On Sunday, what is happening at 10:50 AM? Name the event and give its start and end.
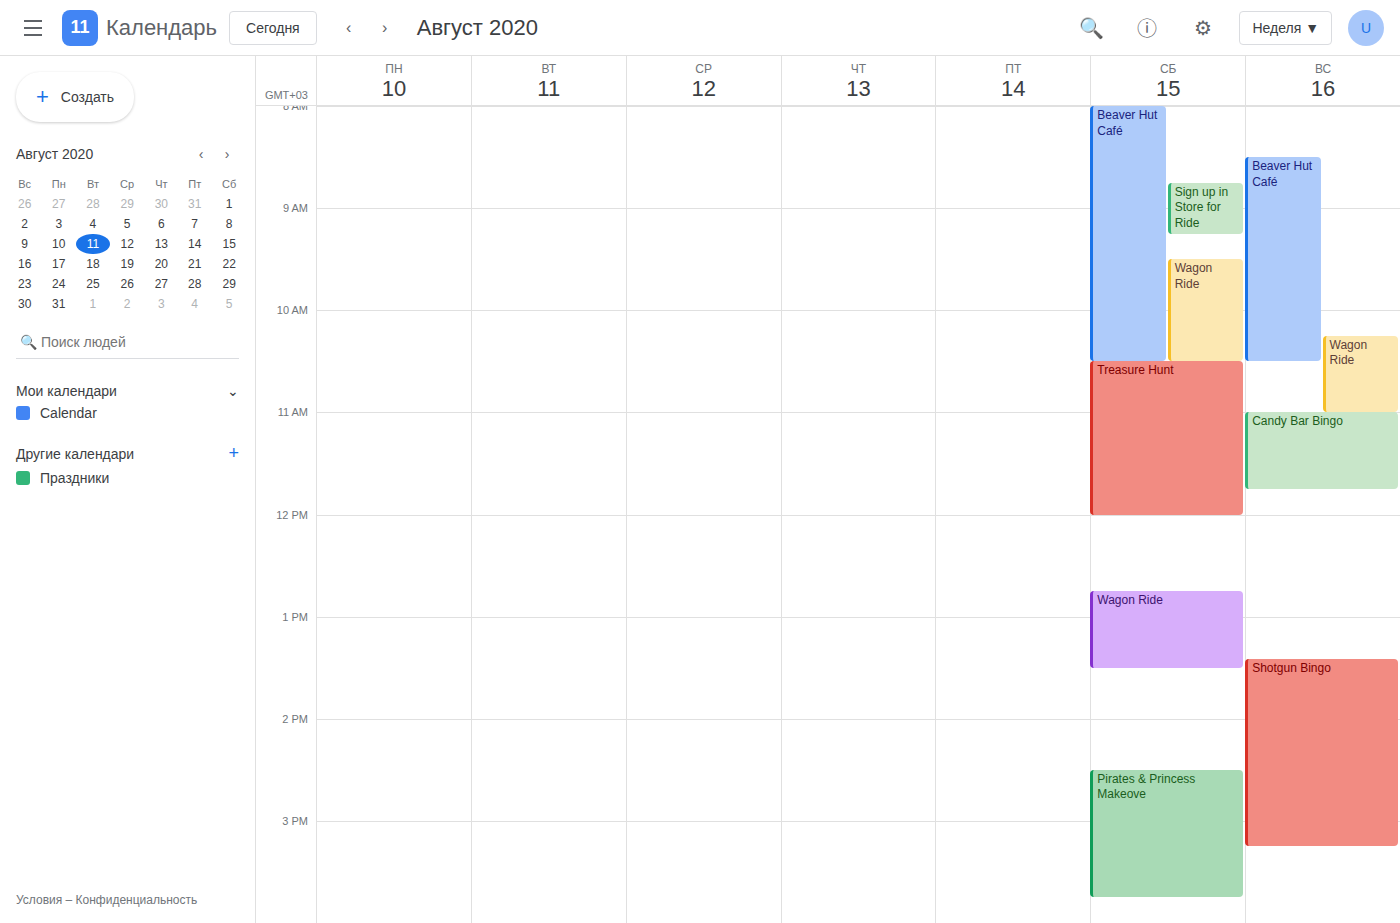
"Wagon Ride", 10:15 AM to 11:00 AM